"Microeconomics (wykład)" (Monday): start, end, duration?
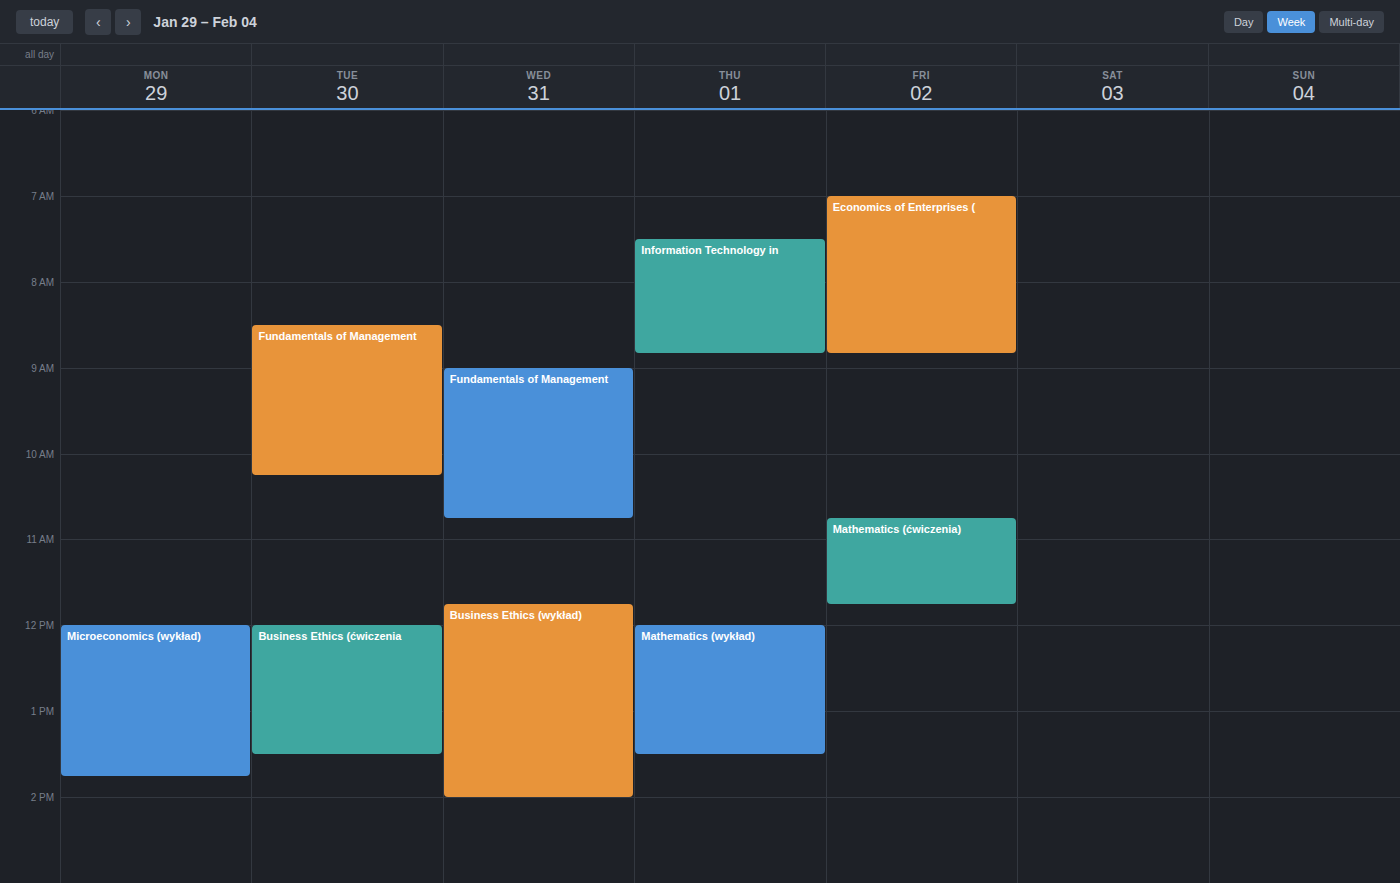
12:00 PM to 1:45 PM, 1 hour 45 minutes